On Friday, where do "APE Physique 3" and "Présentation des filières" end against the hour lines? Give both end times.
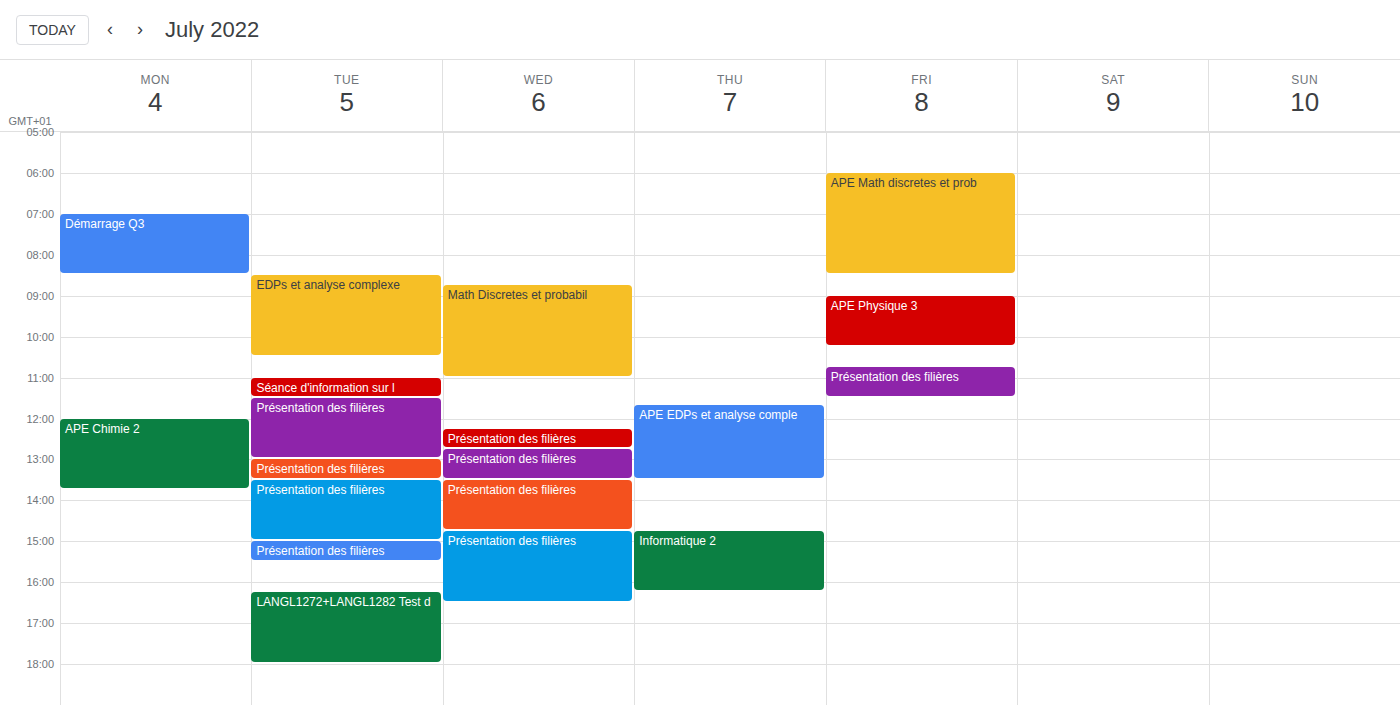
"APE Physique 3": 10:15 AM, neither: a quarter of the way from the 10 AM line to the 11 AM line. "Présentation des filières": 11:30 AM, halfway between the 11 AM and 12 PM lines.